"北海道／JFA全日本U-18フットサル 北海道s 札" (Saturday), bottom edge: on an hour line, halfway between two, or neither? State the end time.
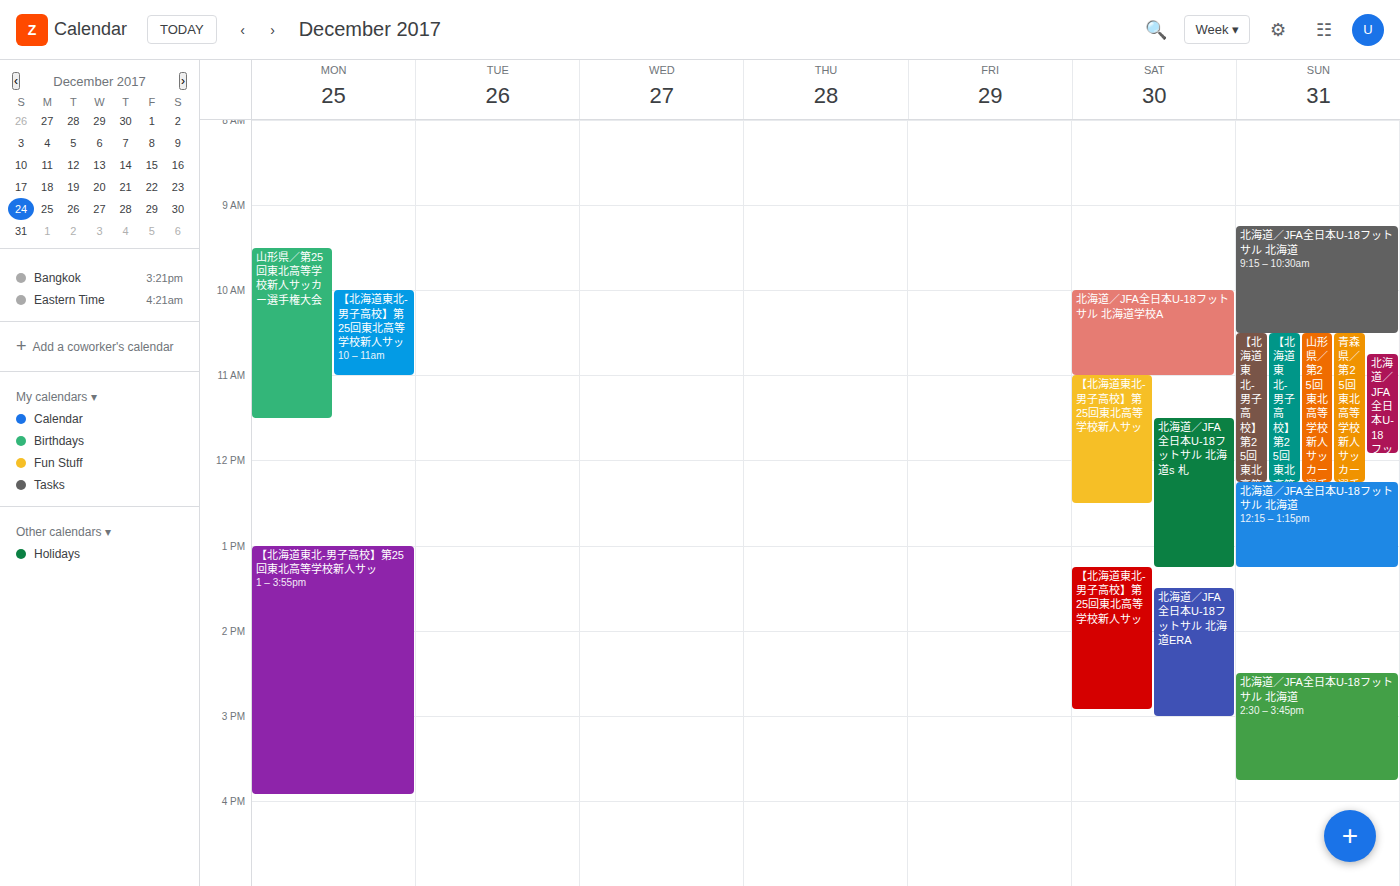
13:15 -- neither: a quarter of the way from the 13:00 line to the 14:00 line.